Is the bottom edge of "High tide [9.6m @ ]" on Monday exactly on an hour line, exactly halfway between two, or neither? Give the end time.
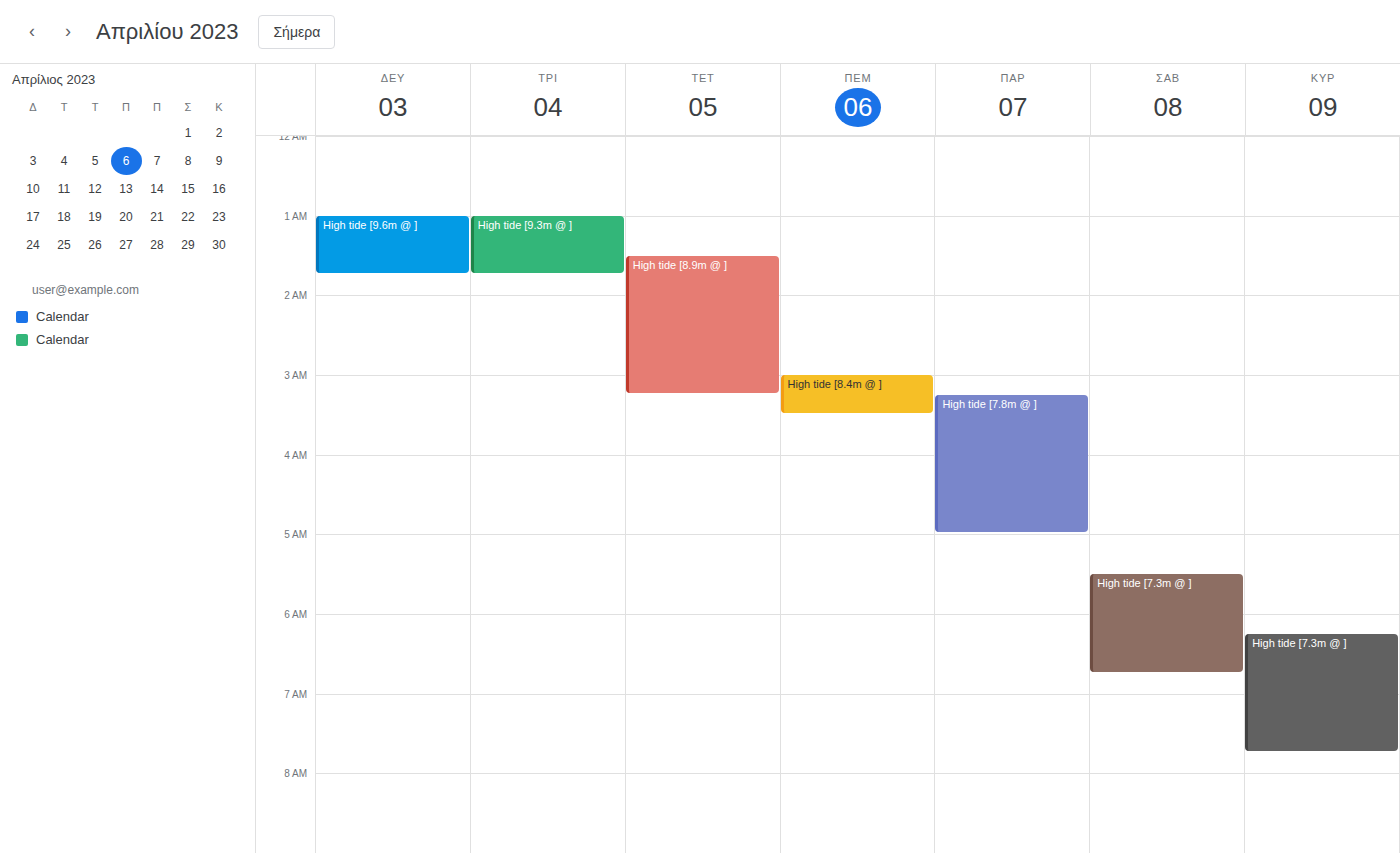
1:45 AM -- neither: three quarters of the way from the 1 AM line to the 2 AM line.